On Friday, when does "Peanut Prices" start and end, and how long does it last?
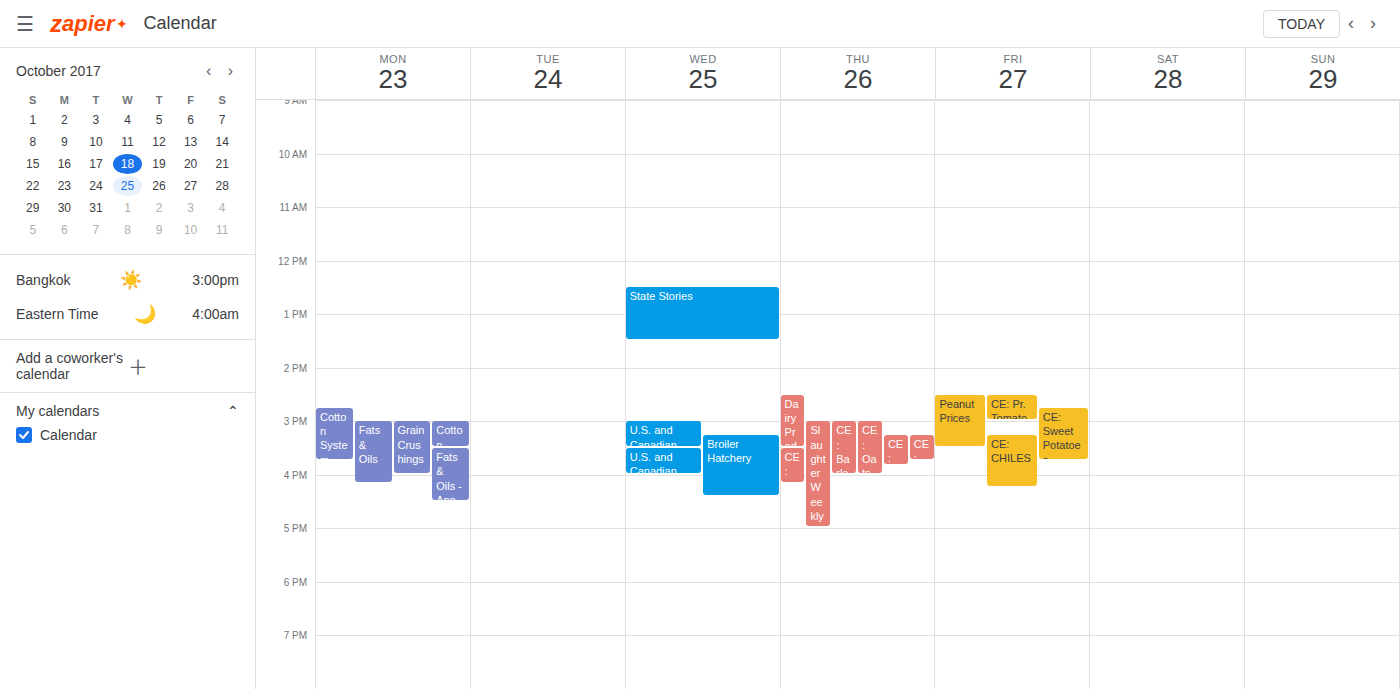
2:30 PM to 3:30 PM, 1 hour